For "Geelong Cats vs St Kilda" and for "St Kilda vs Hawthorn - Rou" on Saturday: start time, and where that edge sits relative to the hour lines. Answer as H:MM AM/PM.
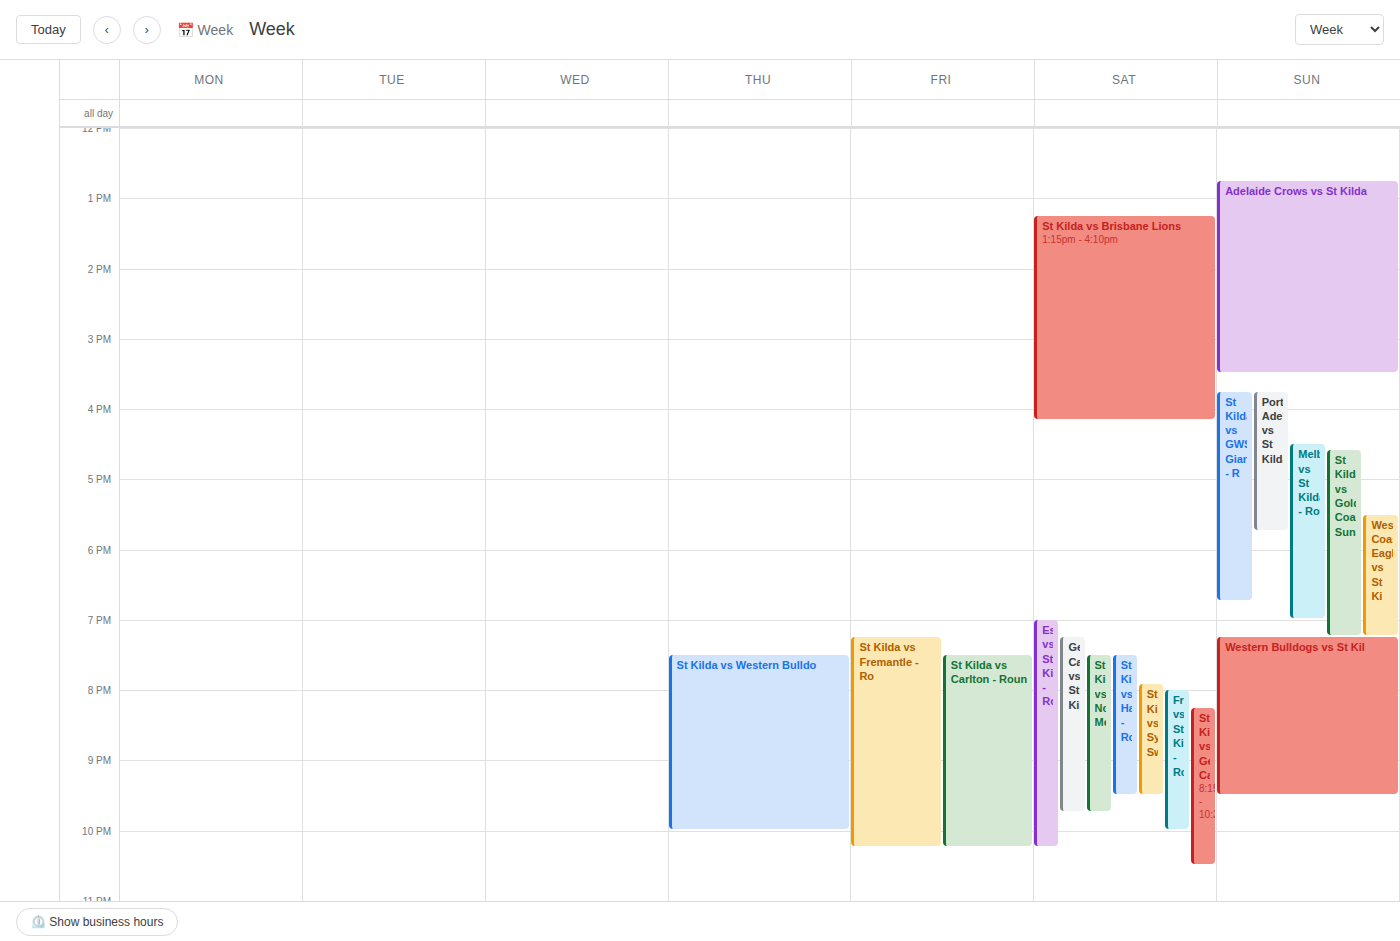
"Geelong Cats vs St Kilda": 7:15 PM, neither: a quarter of the way from the 7 PM line to the 8 PM line. "St Kilda vs Hawthorn - Rou": 7:30 PM, halfway between the 7 PM and 8 PM lines.